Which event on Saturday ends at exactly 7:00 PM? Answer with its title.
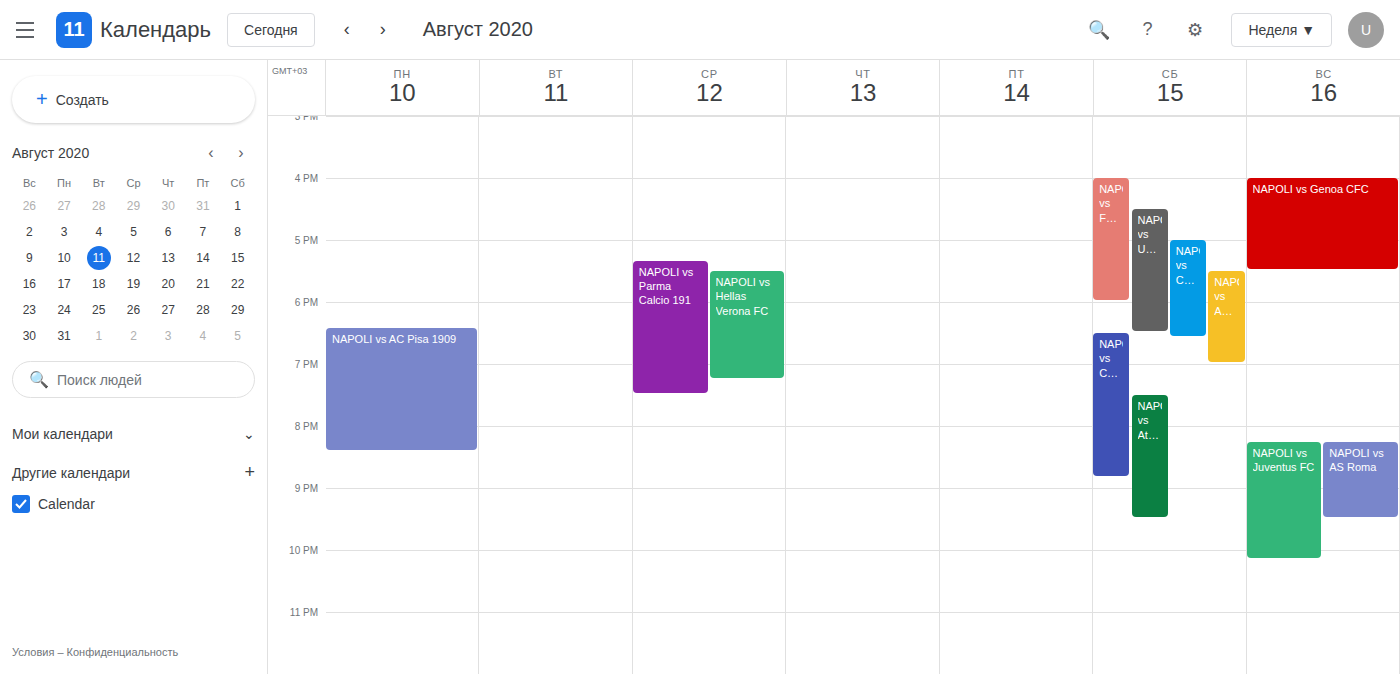
"NAPOLI vs ACF Fiorentina"